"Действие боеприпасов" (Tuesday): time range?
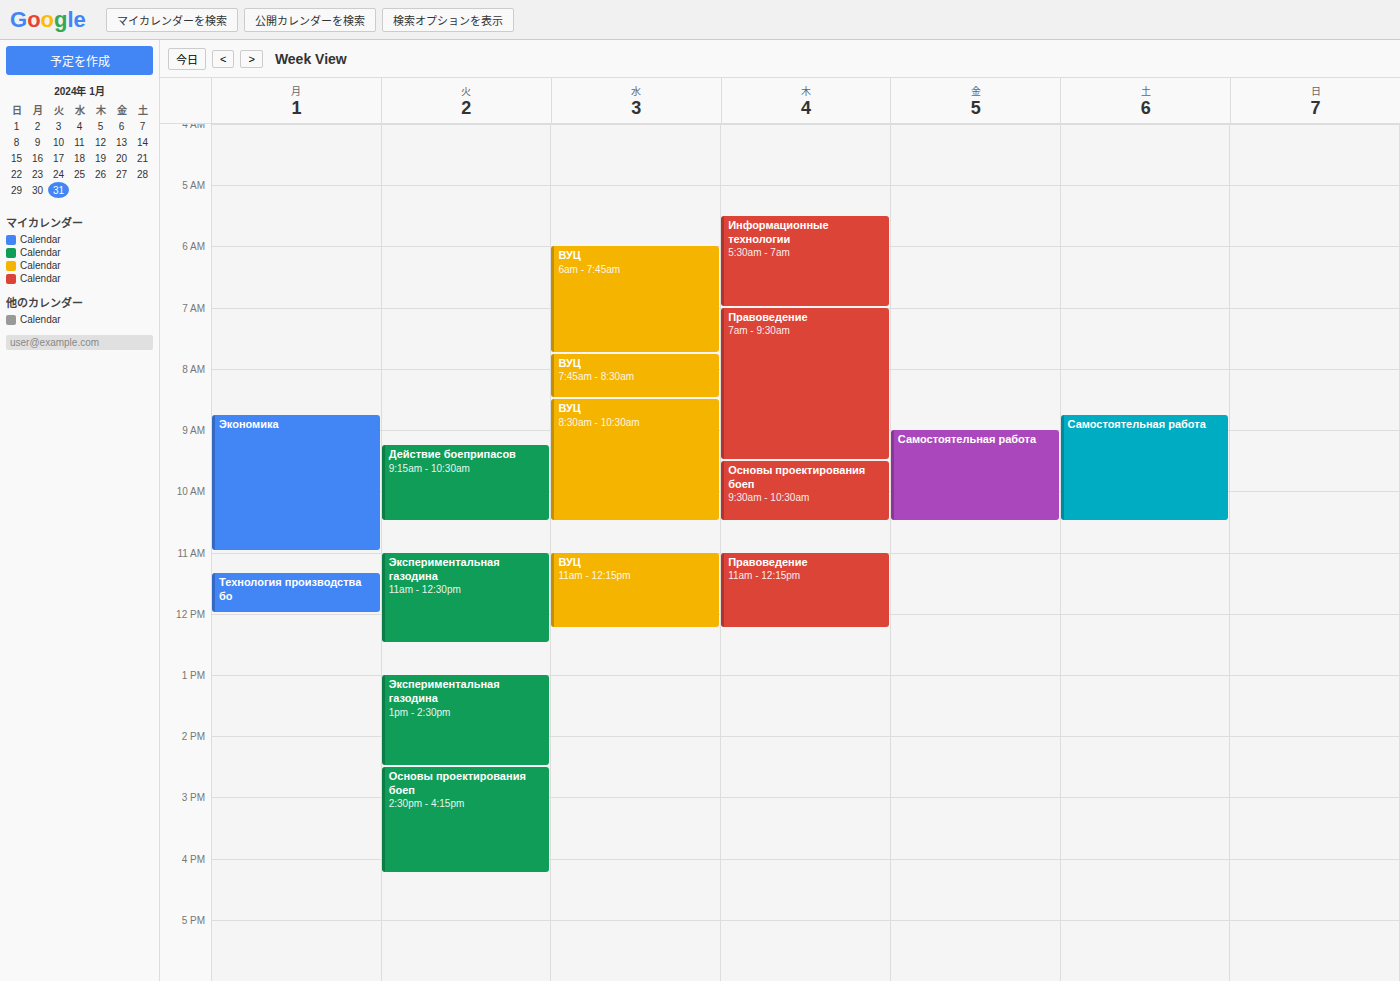
9:15 AM to 10:30 AM